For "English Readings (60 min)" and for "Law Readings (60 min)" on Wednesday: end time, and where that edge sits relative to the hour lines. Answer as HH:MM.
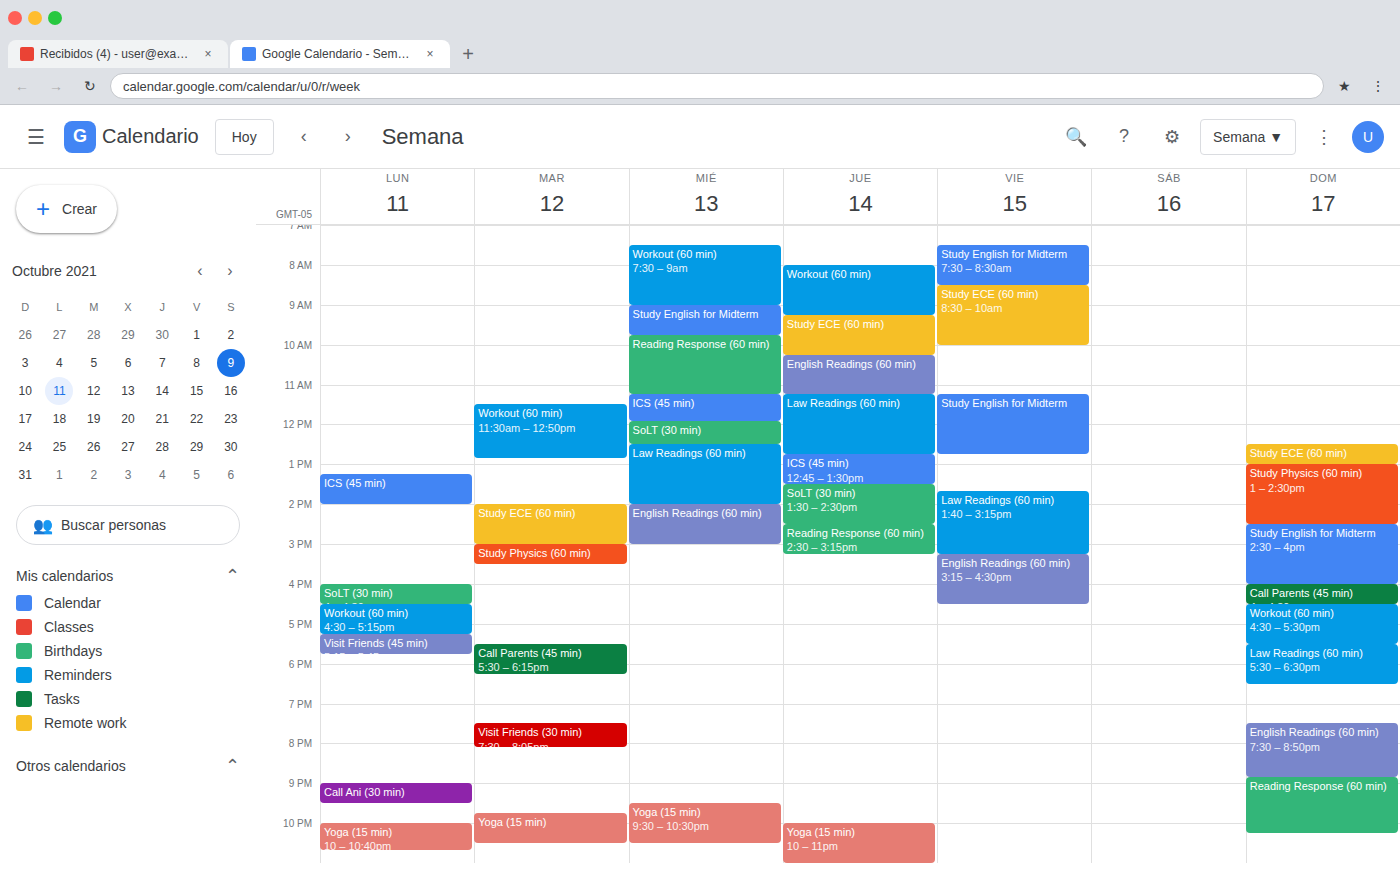
"English Readings (60 min)": 15:00, exactly on the 15:00 line. "Law Readings (60 min)": 14:00, exactly on the 14:00 line.